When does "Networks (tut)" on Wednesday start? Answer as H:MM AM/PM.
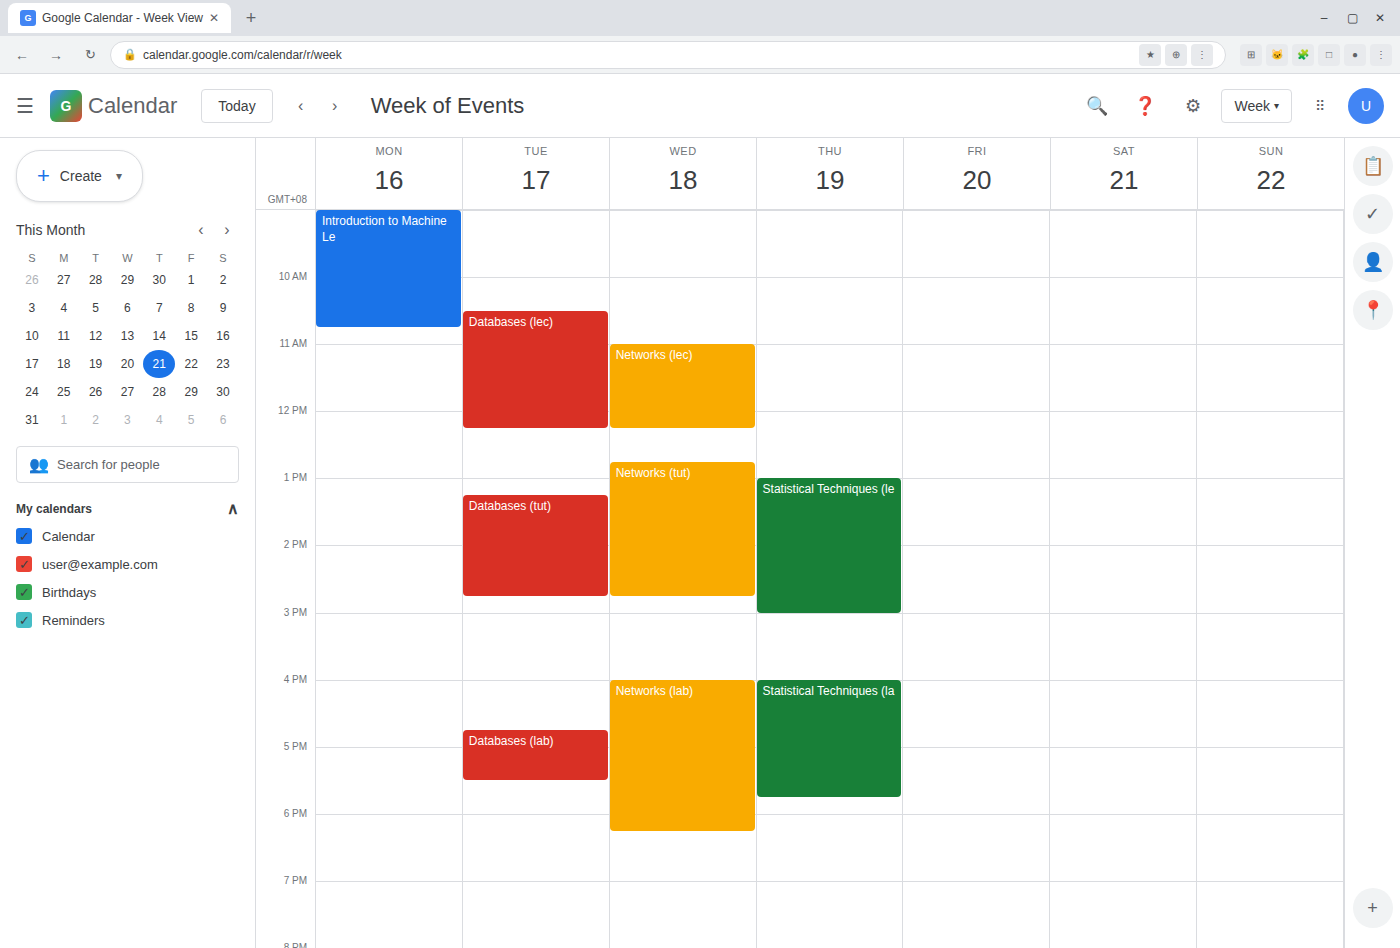
12:45 PM